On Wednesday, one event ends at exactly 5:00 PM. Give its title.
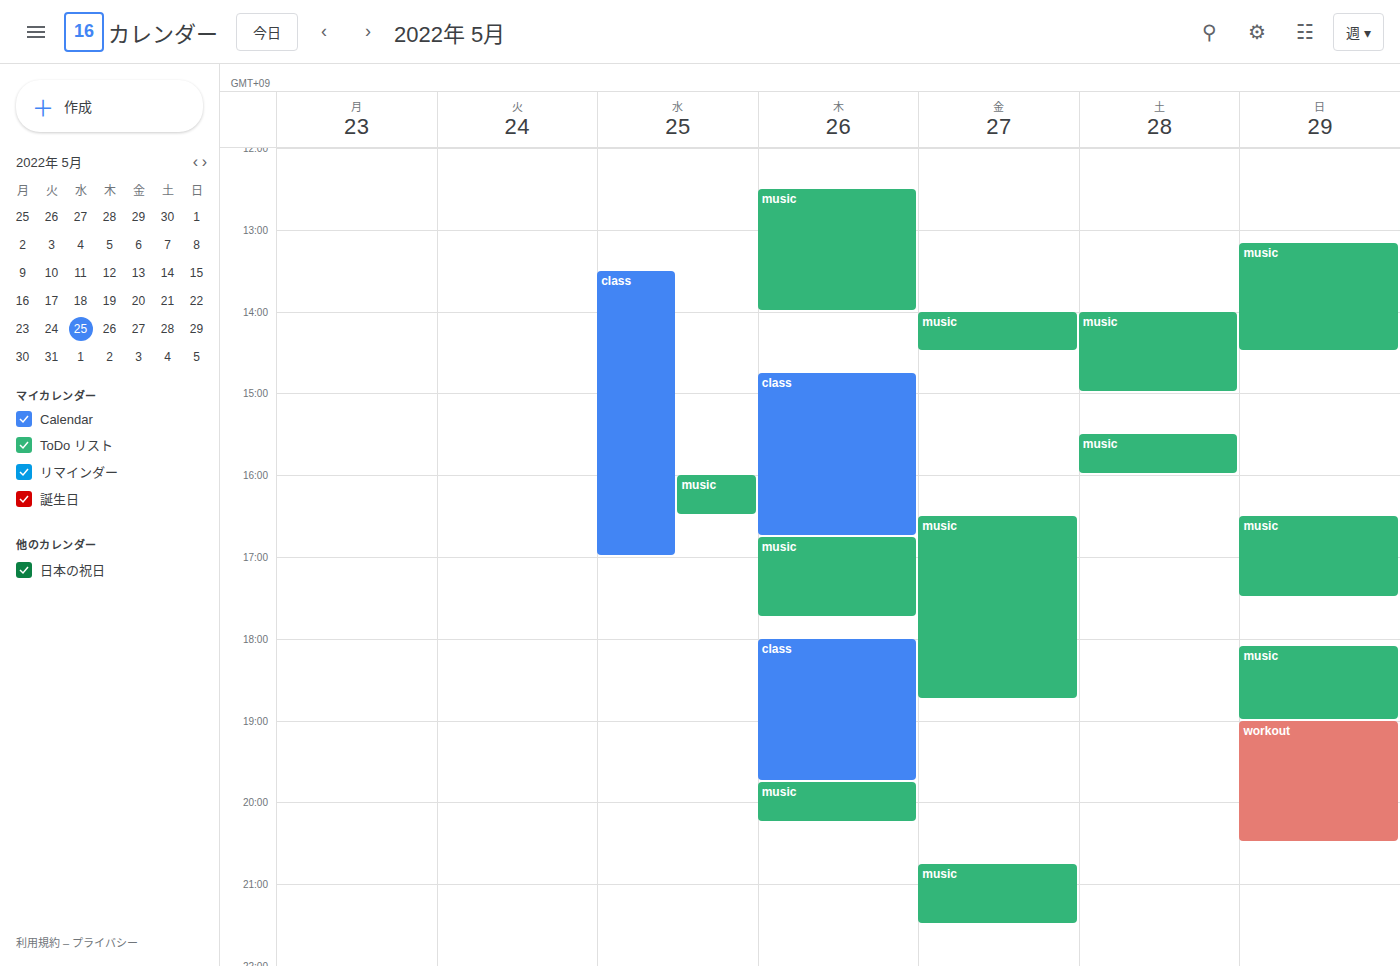
"class"